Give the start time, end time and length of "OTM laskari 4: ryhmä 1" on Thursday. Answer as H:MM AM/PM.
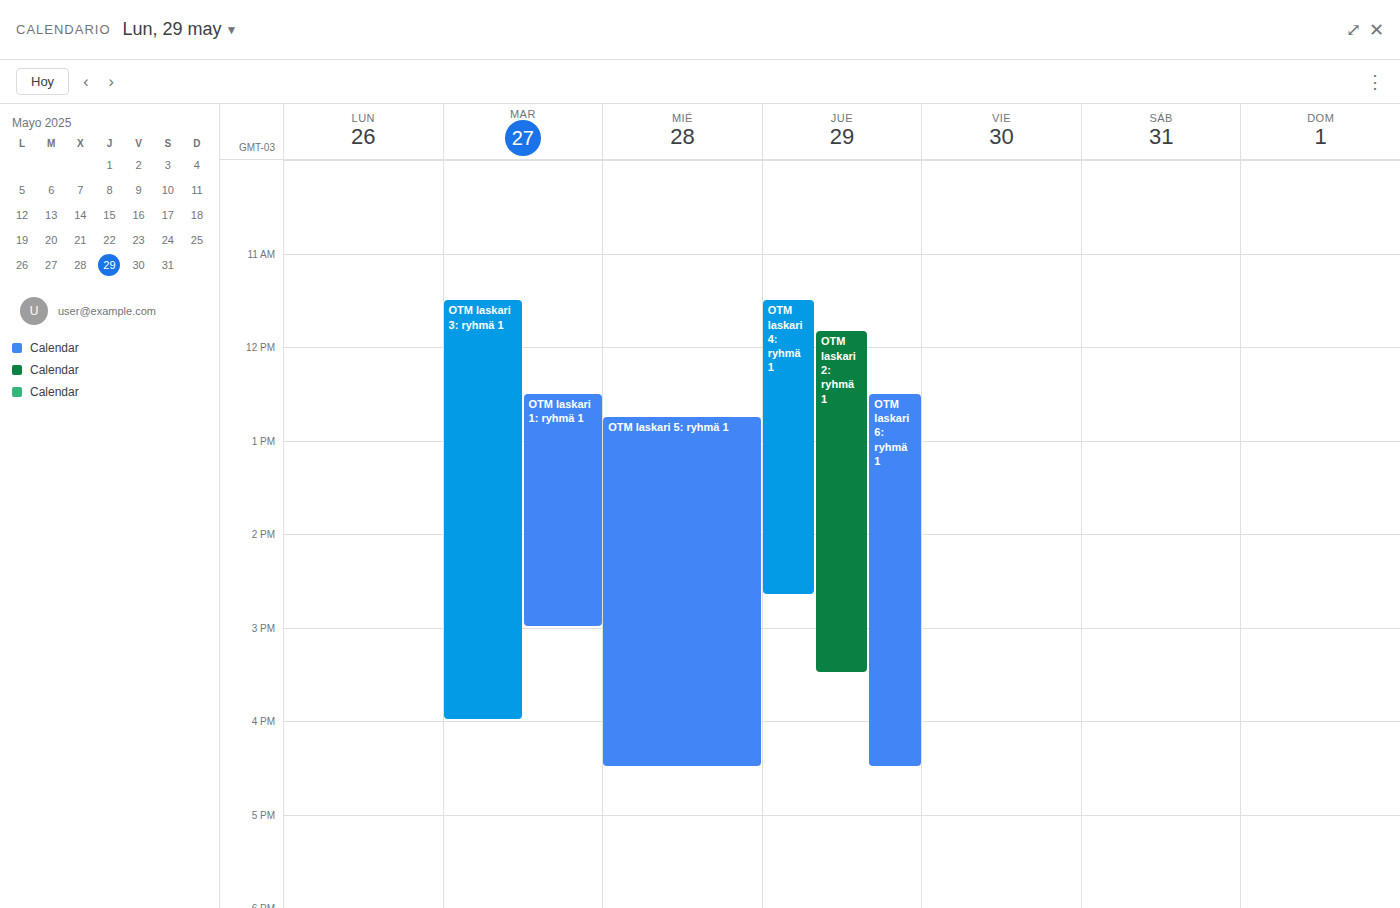
11:30 AM to 2:40 PM, 3 hours 10 minutes